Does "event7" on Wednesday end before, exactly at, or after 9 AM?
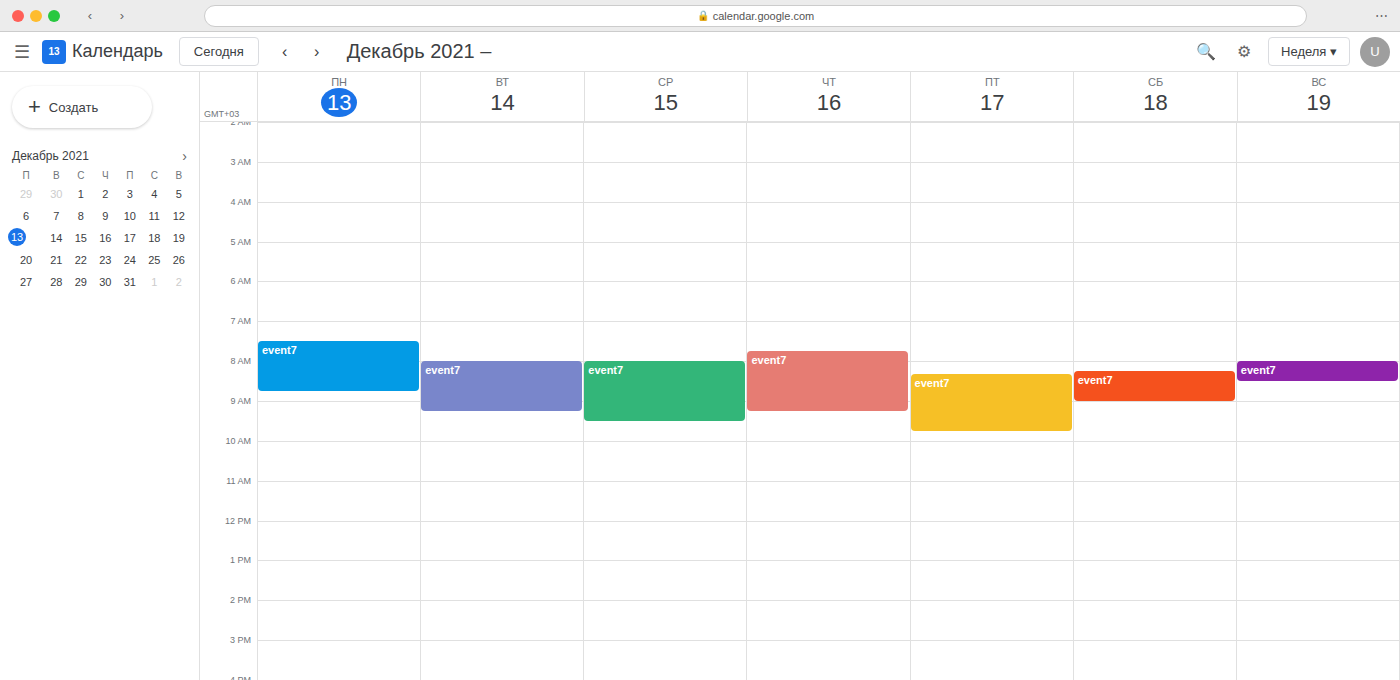
9:30 AM -- after 9 AM, 30 minutes below the 9 AM line.